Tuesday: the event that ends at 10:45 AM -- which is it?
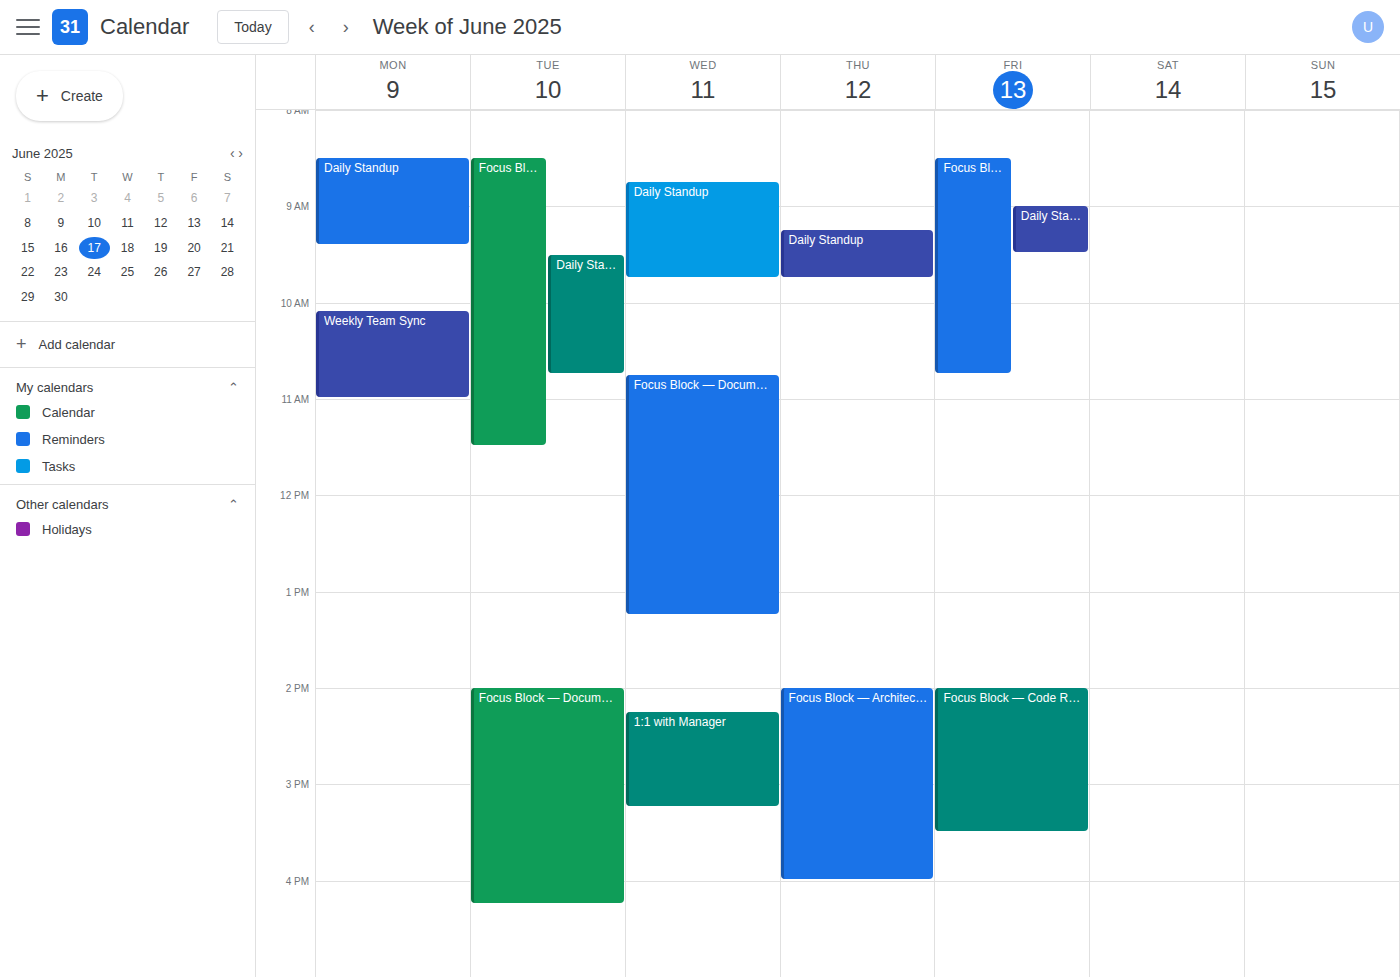
"Daily Standup"